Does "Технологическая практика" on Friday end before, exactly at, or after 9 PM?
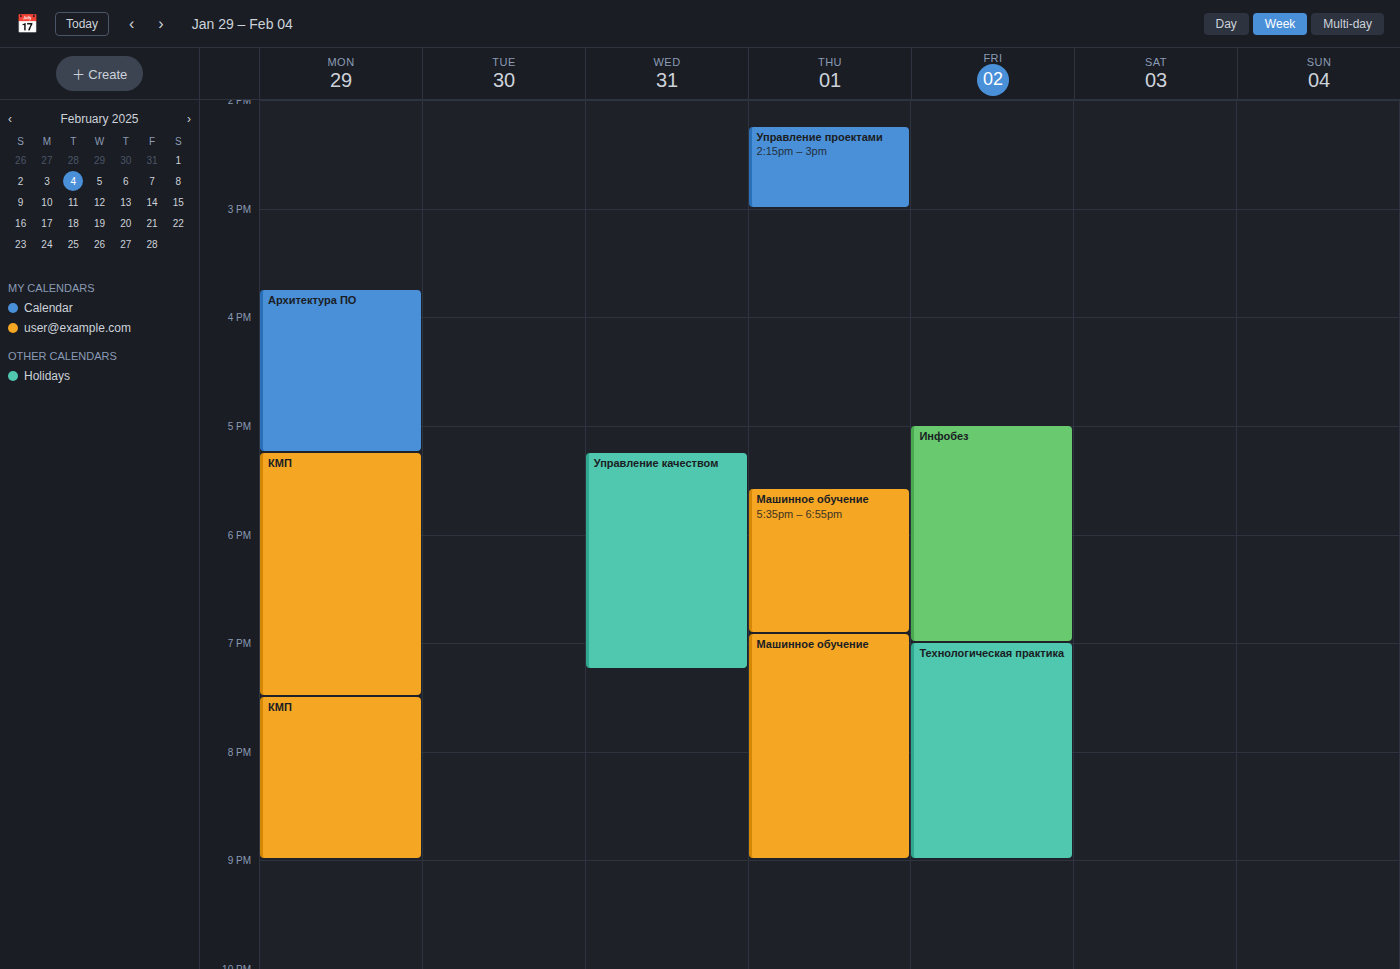
9:00 PM -- exactly at 9 PM, on the 9 PM line.